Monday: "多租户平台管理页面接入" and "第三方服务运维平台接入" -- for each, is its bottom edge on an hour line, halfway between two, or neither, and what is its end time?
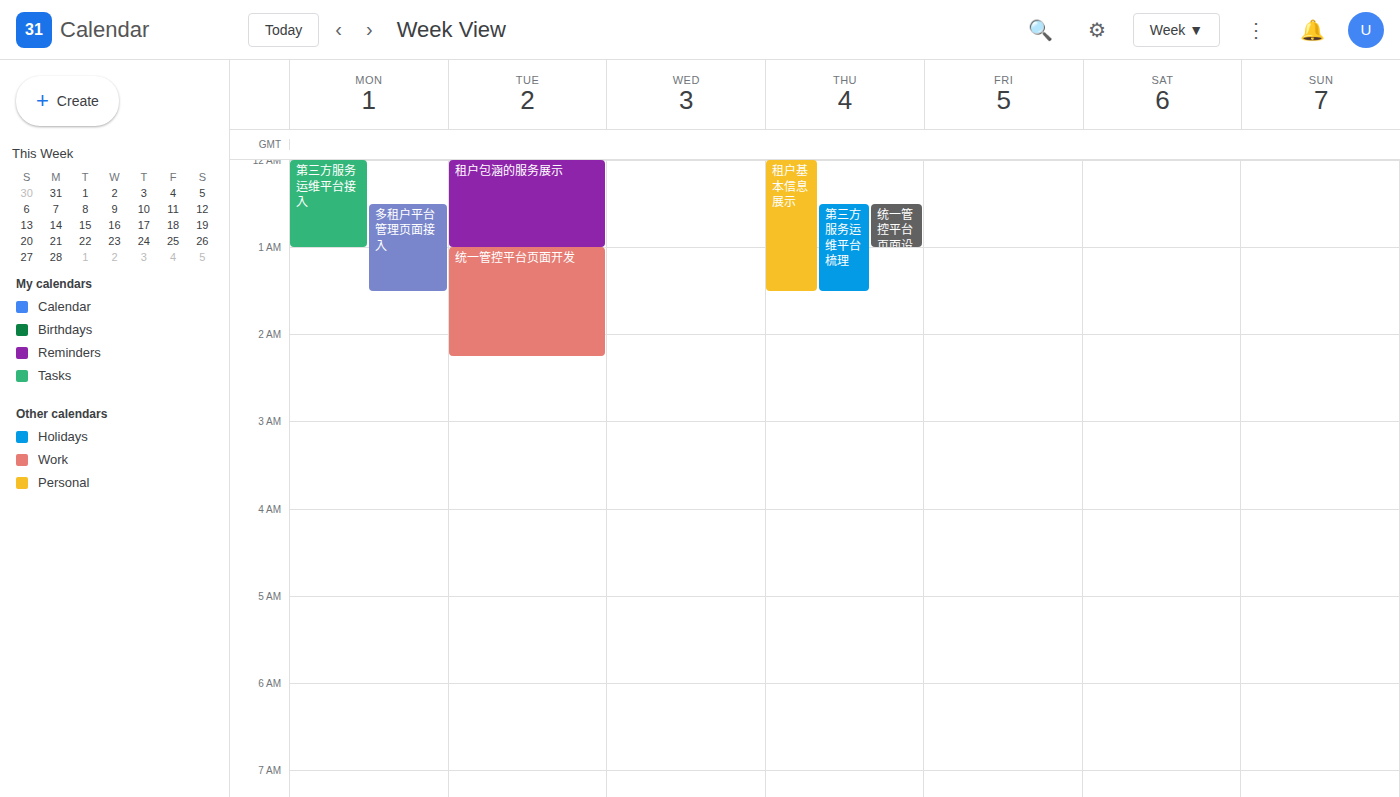
"多租户平台管理页面接入": 1:30 AM, halfway between the 1 AM and 2 AM lines. "第三方服务运维平台接入": 1:00 AM, exactly on the 1 AM line.